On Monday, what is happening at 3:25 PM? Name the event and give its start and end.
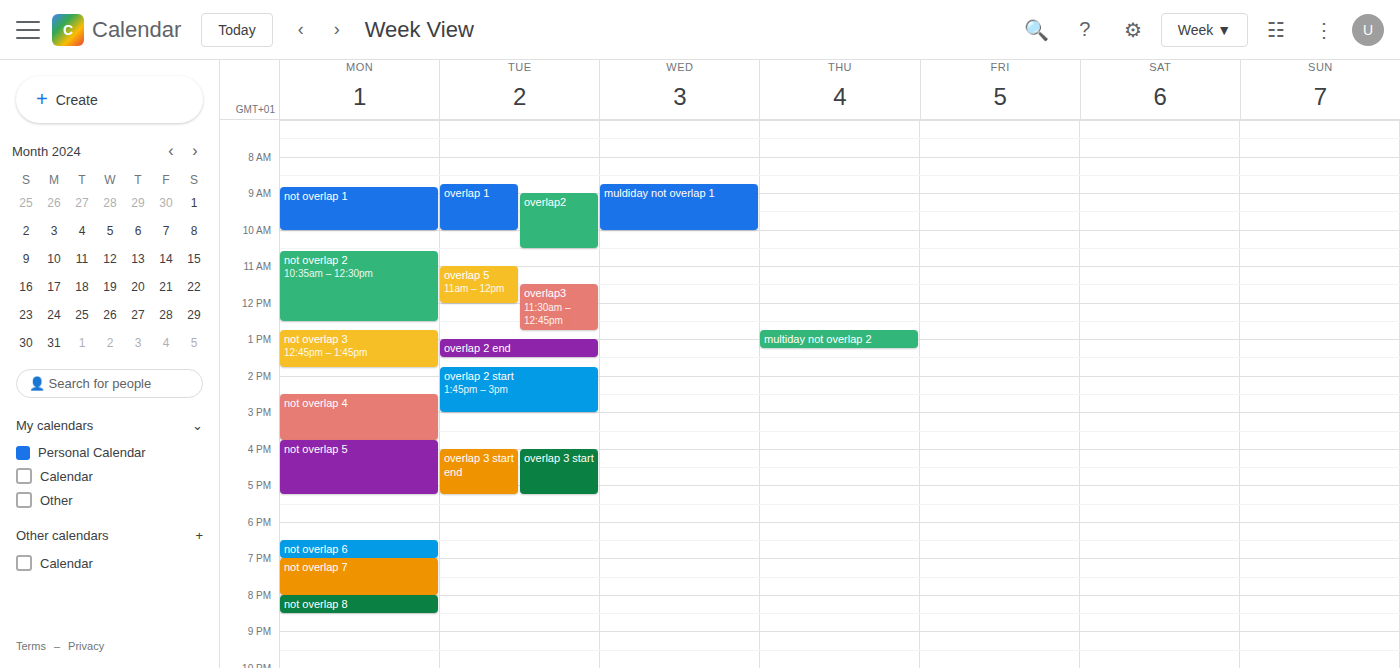
"not overlap 4", 2:30 PM to 3:45 PM